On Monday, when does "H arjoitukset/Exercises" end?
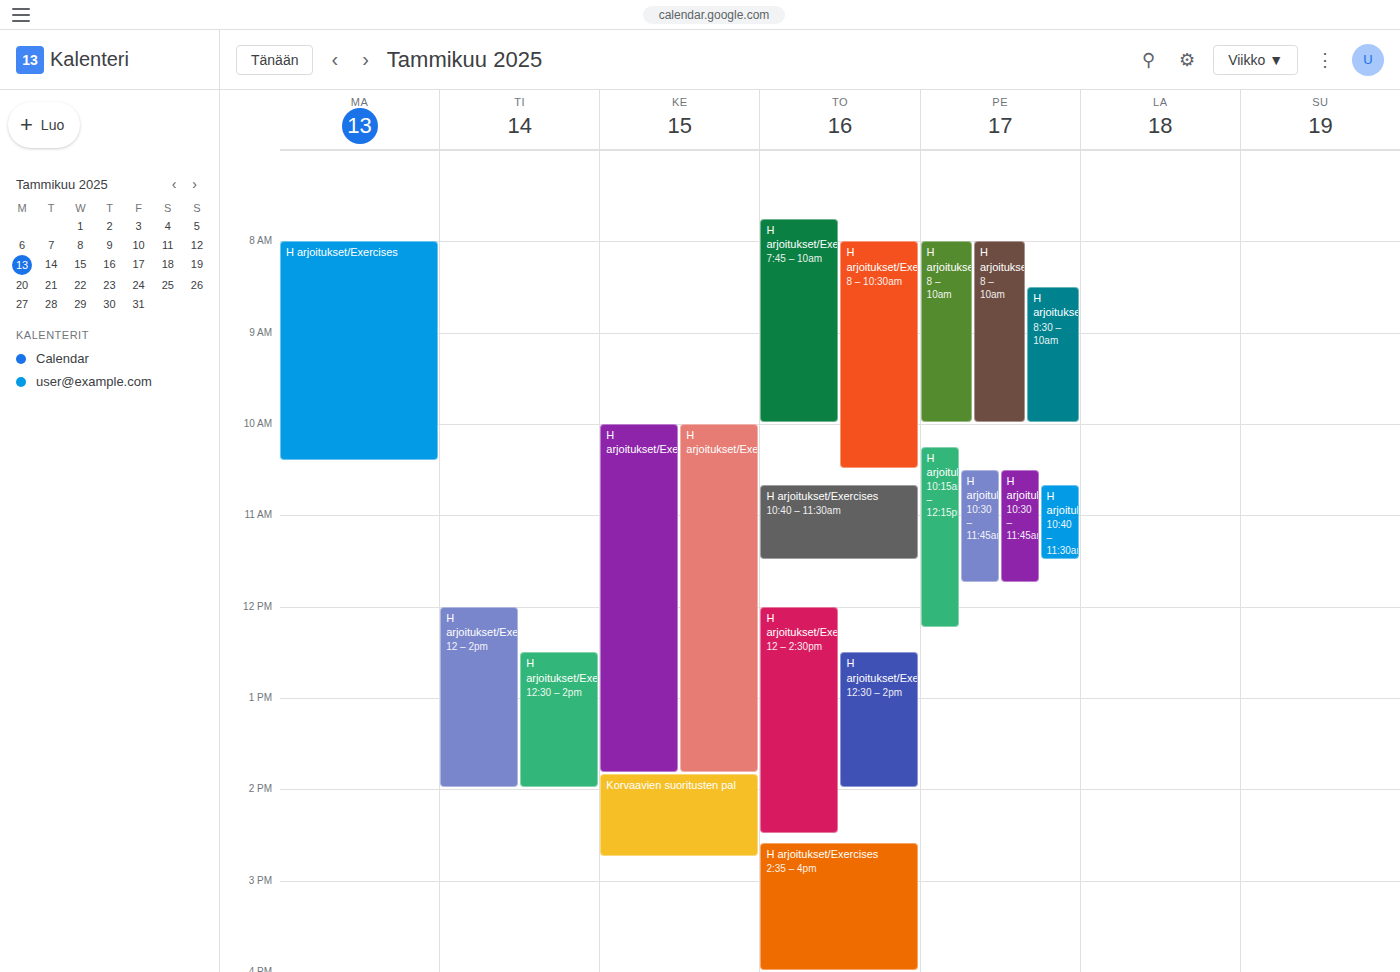
10:25 AM